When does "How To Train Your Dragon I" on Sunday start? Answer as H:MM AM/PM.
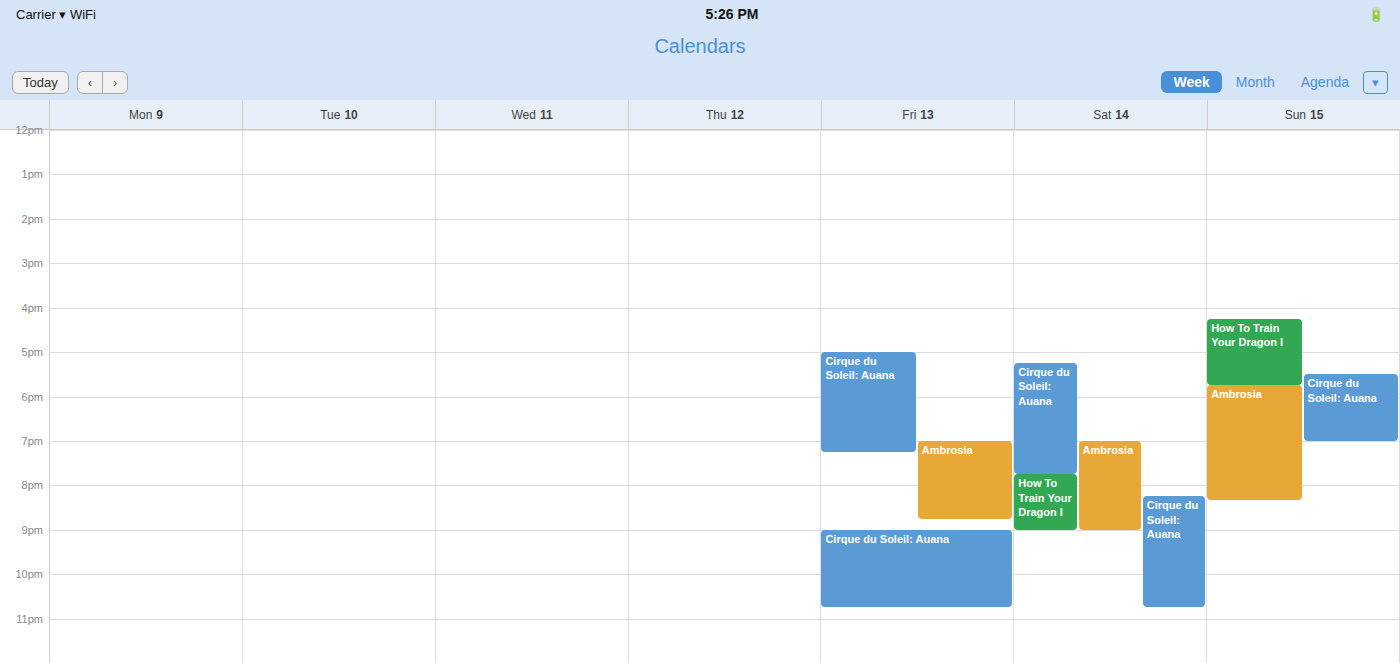
4:15 PM